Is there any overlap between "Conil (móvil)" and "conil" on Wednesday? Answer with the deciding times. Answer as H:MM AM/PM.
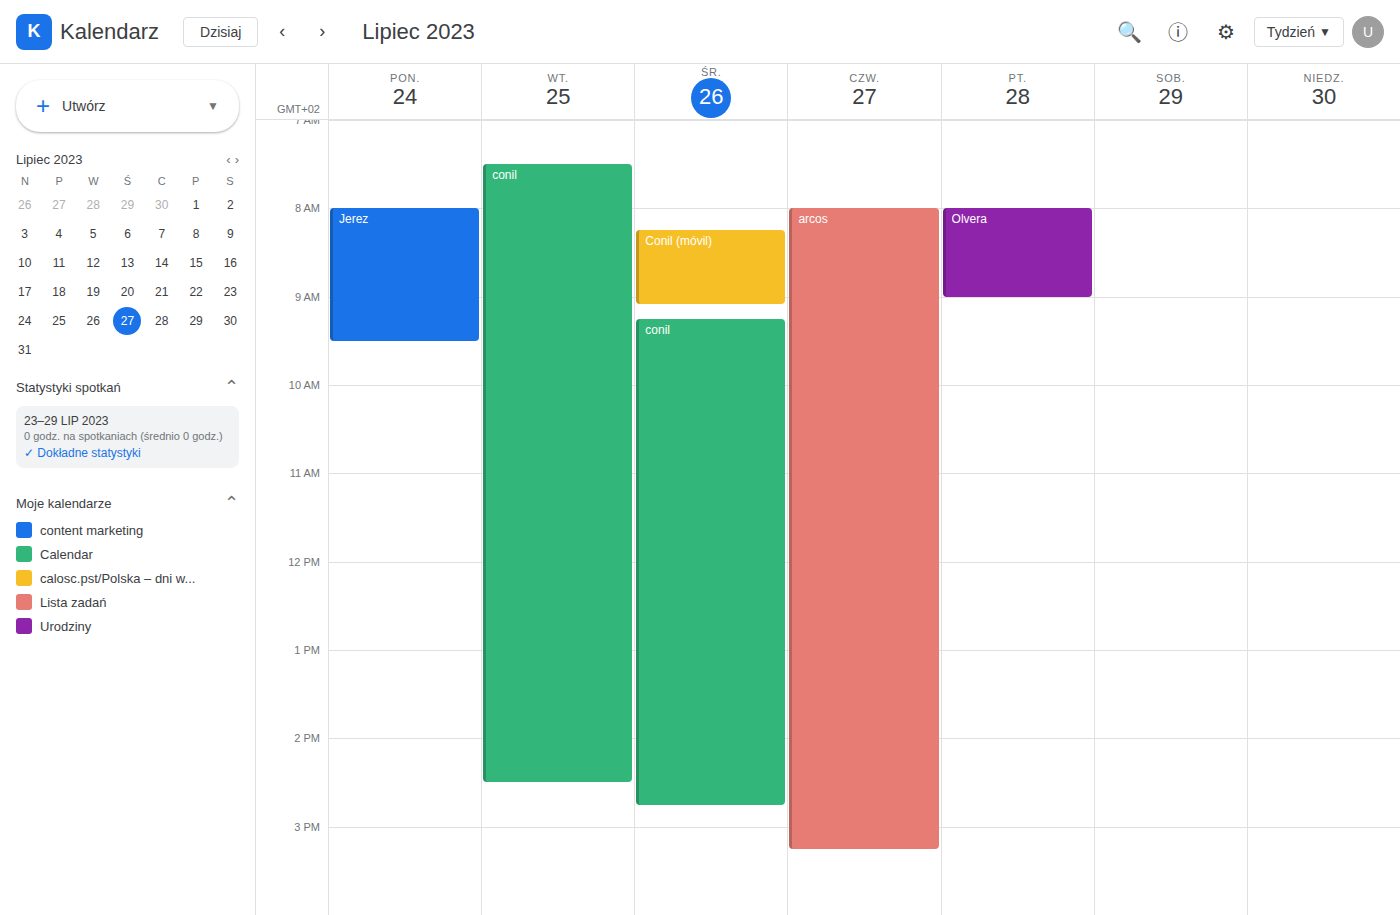
"Conil (móvil)" ends at 9:05 AM and "conil" starts at 9:15 AM -- no overlap.